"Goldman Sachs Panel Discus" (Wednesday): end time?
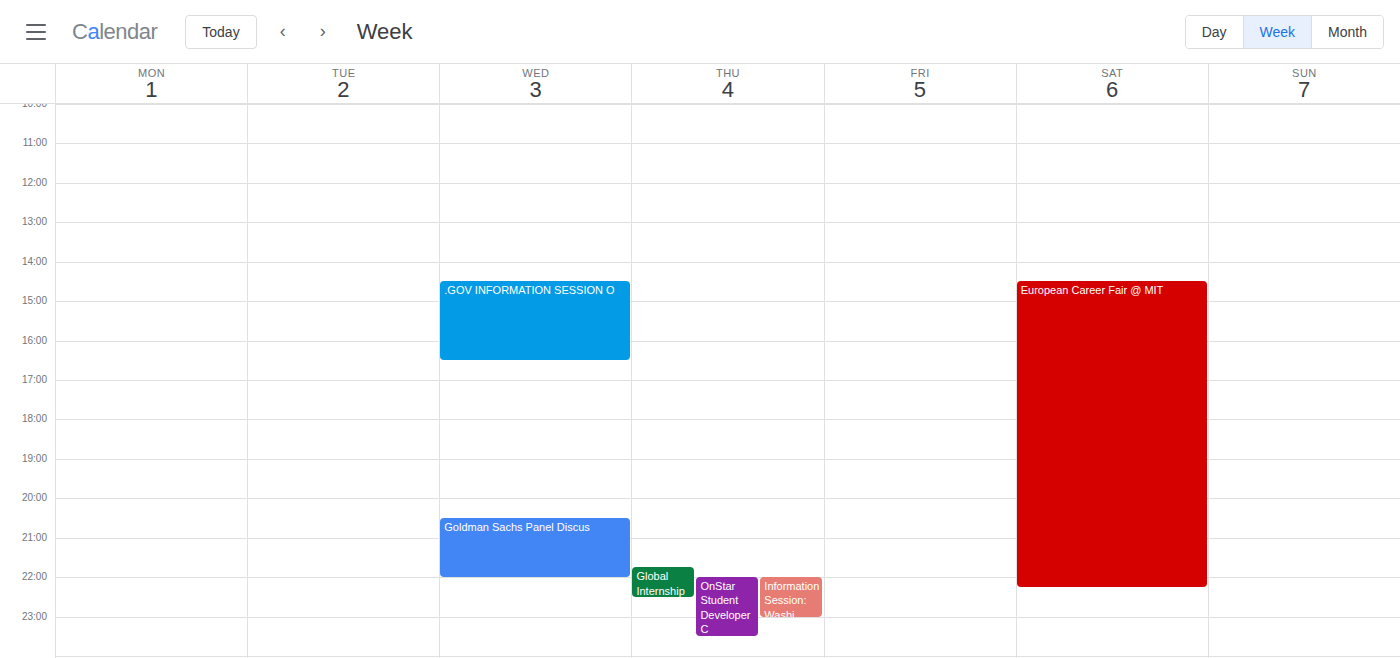
10:00 PM